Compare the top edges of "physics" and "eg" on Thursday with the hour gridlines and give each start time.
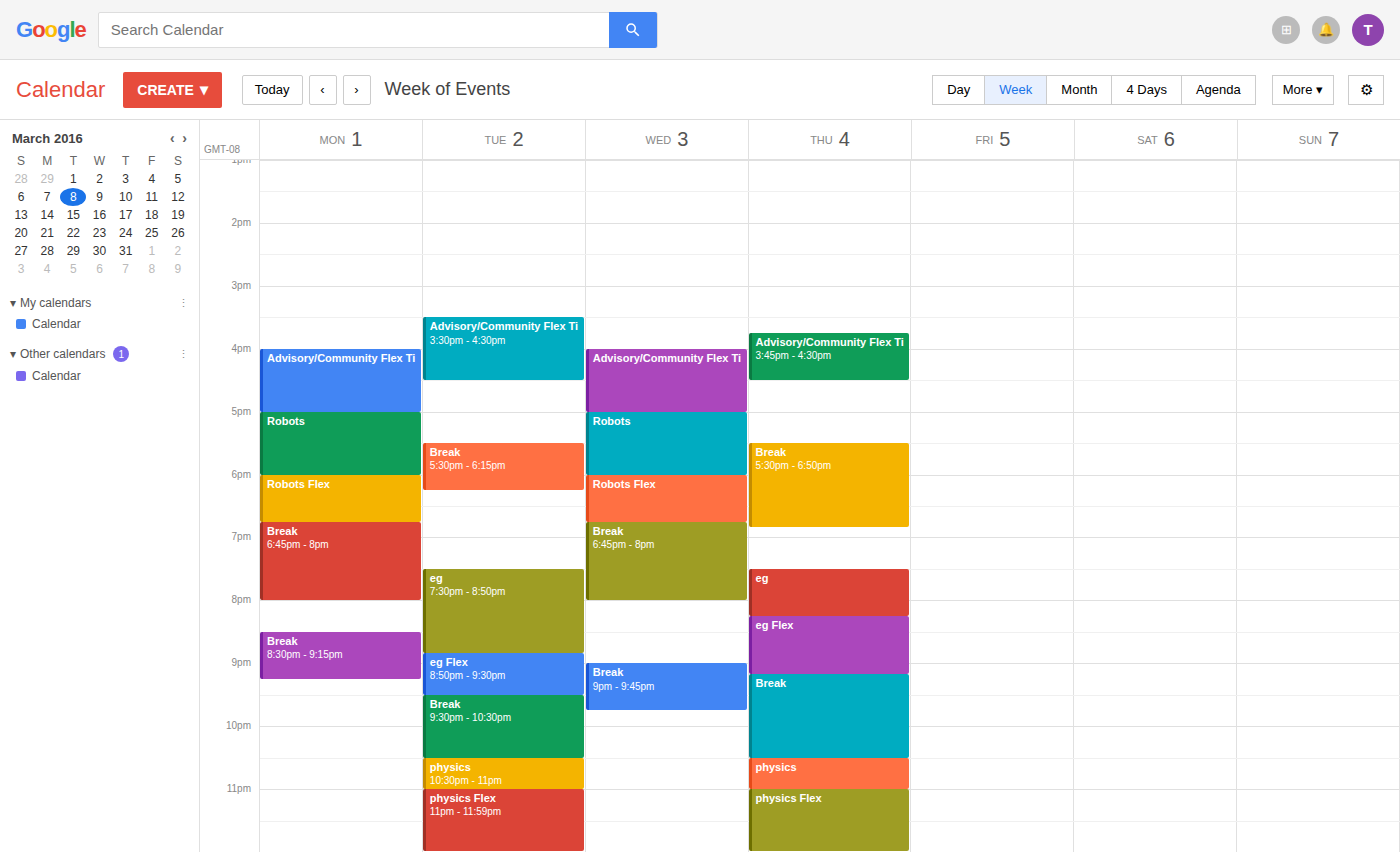
"physics": 22:30, halfway between the 22:00 and 23:00 lines. "eg": 19:30, halfway between the 19:00 and 20:00 lines.